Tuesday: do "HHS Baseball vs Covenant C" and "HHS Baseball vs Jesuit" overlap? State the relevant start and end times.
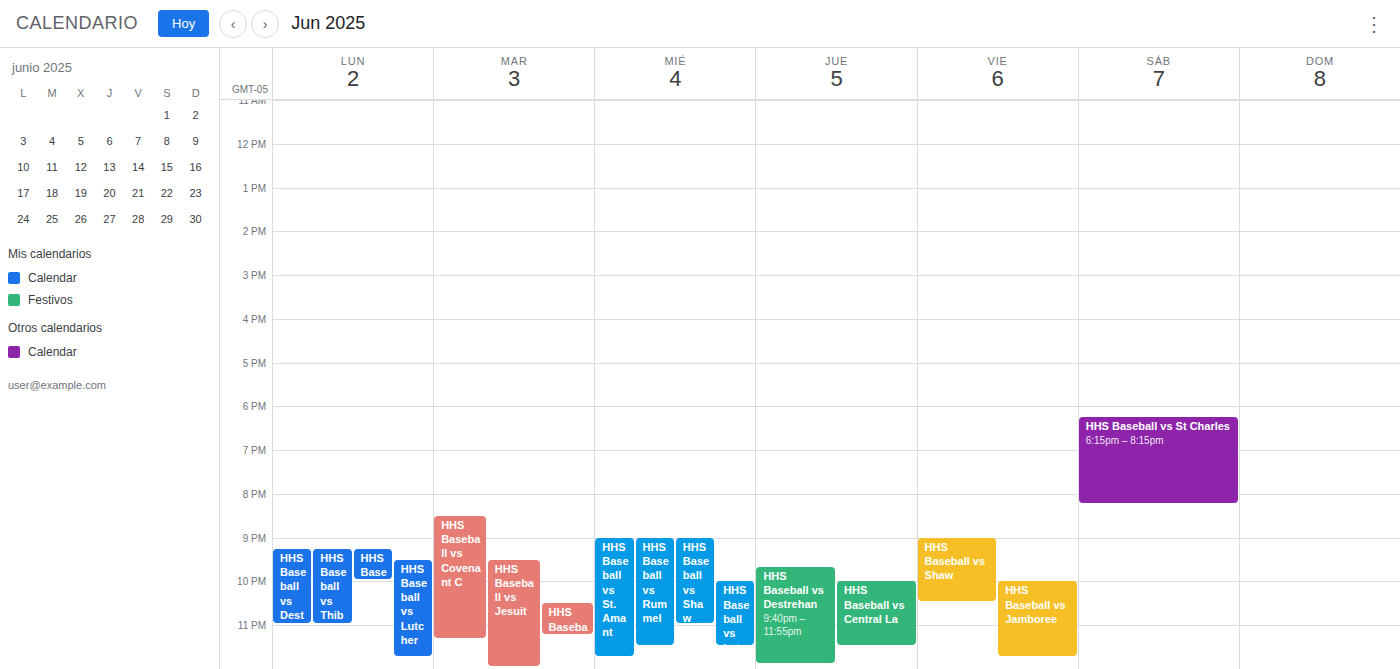
"HHS Baseball vs Jesuit" starts at 21:30, before "HHS Baseball vs Covenant C" ends at 23:20 -- they overlap.